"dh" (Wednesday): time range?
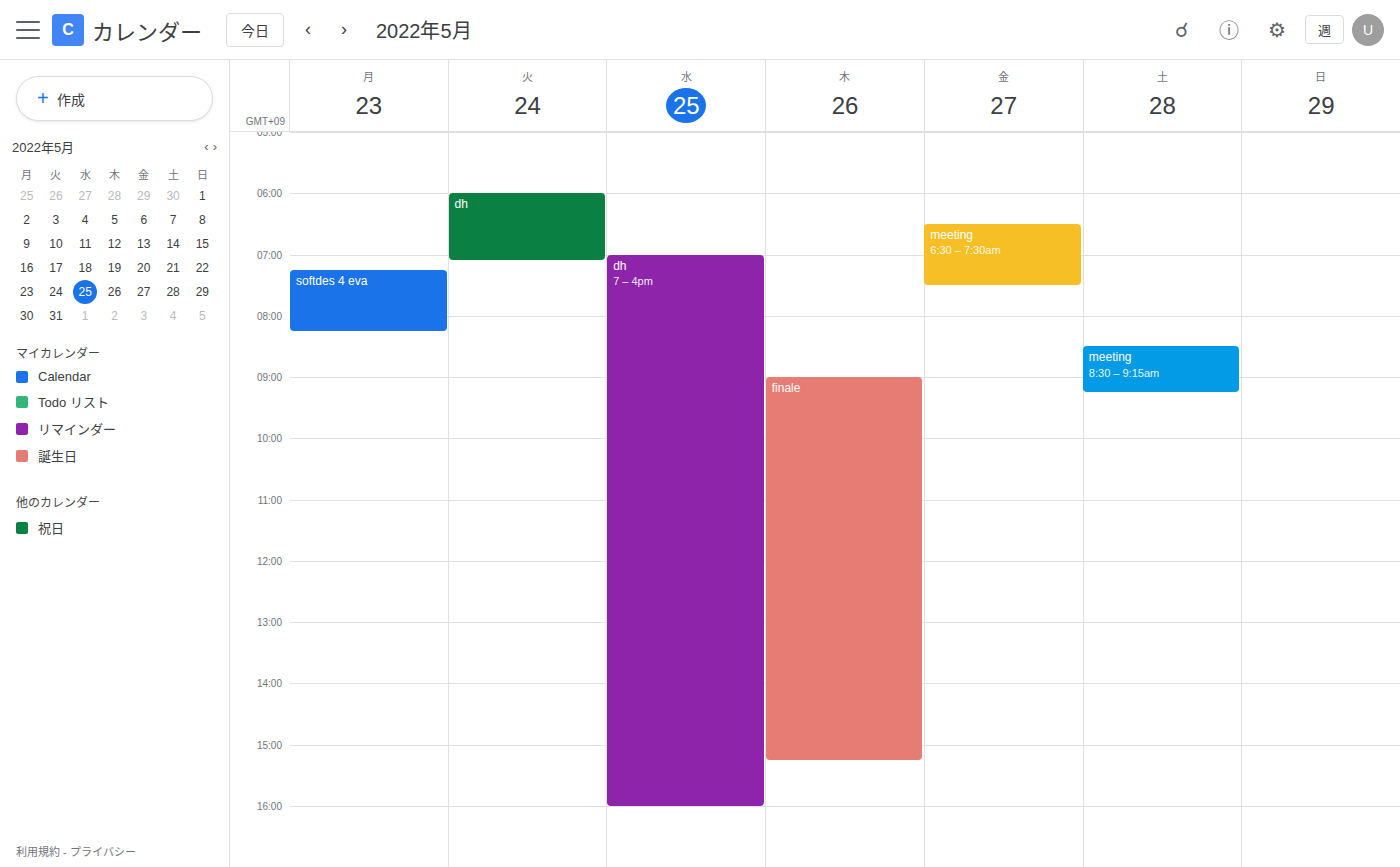
7:00 AM to 4:00 PM